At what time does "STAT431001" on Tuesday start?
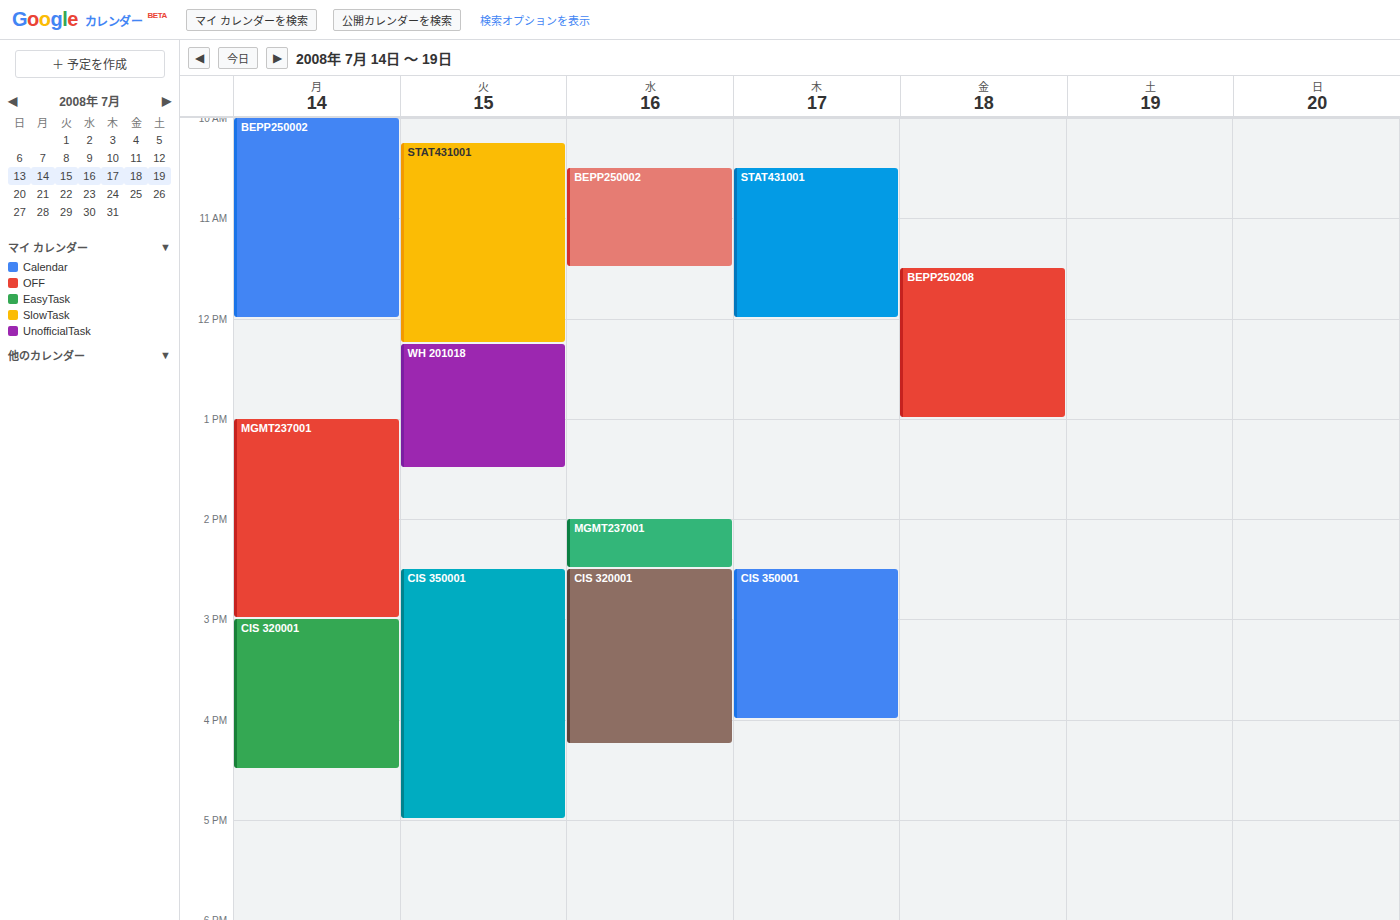
10:15 AM